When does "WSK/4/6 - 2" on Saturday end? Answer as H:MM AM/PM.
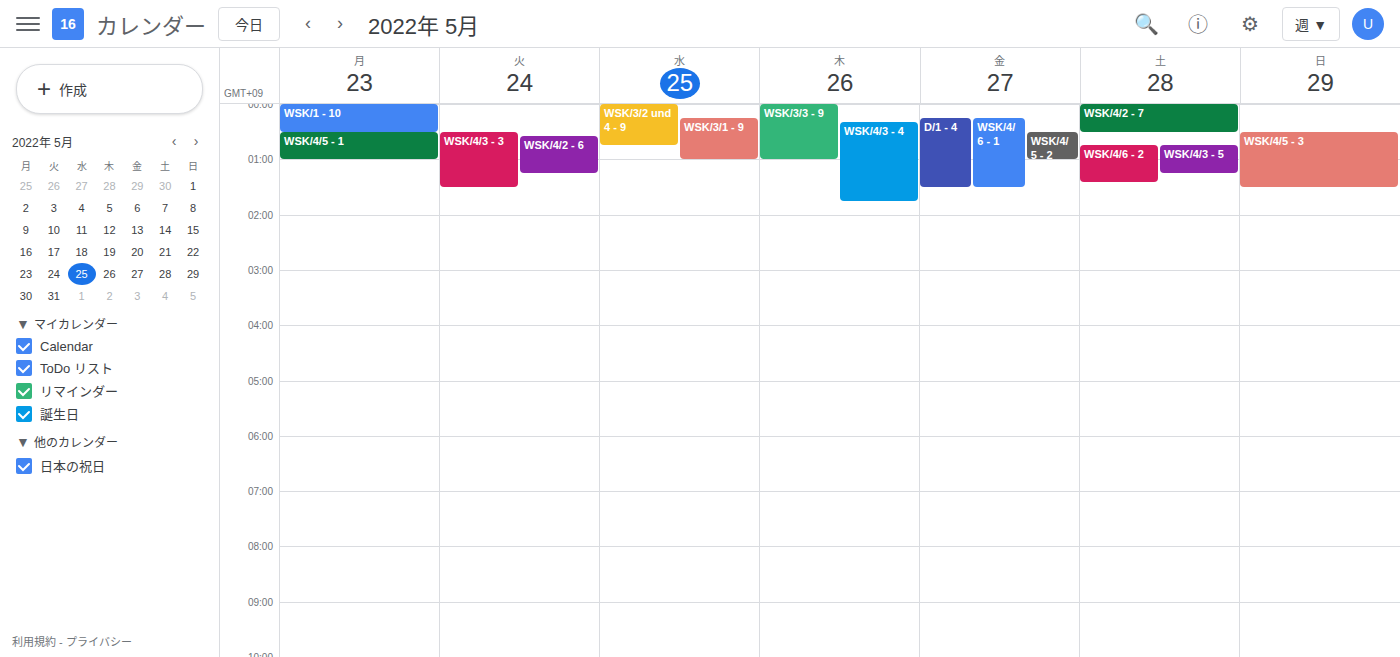
1:25 AM